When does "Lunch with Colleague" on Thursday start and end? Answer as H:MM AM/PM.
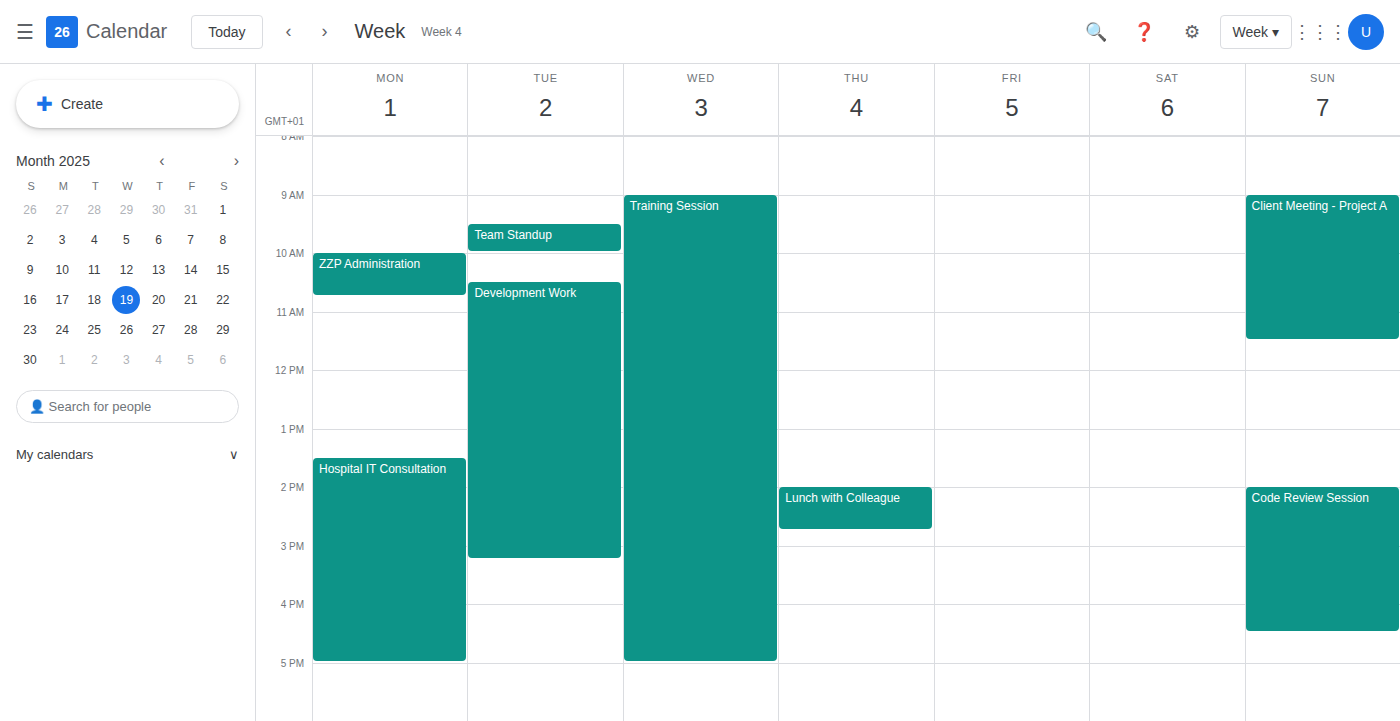
2:00 PM to 2:45 PM